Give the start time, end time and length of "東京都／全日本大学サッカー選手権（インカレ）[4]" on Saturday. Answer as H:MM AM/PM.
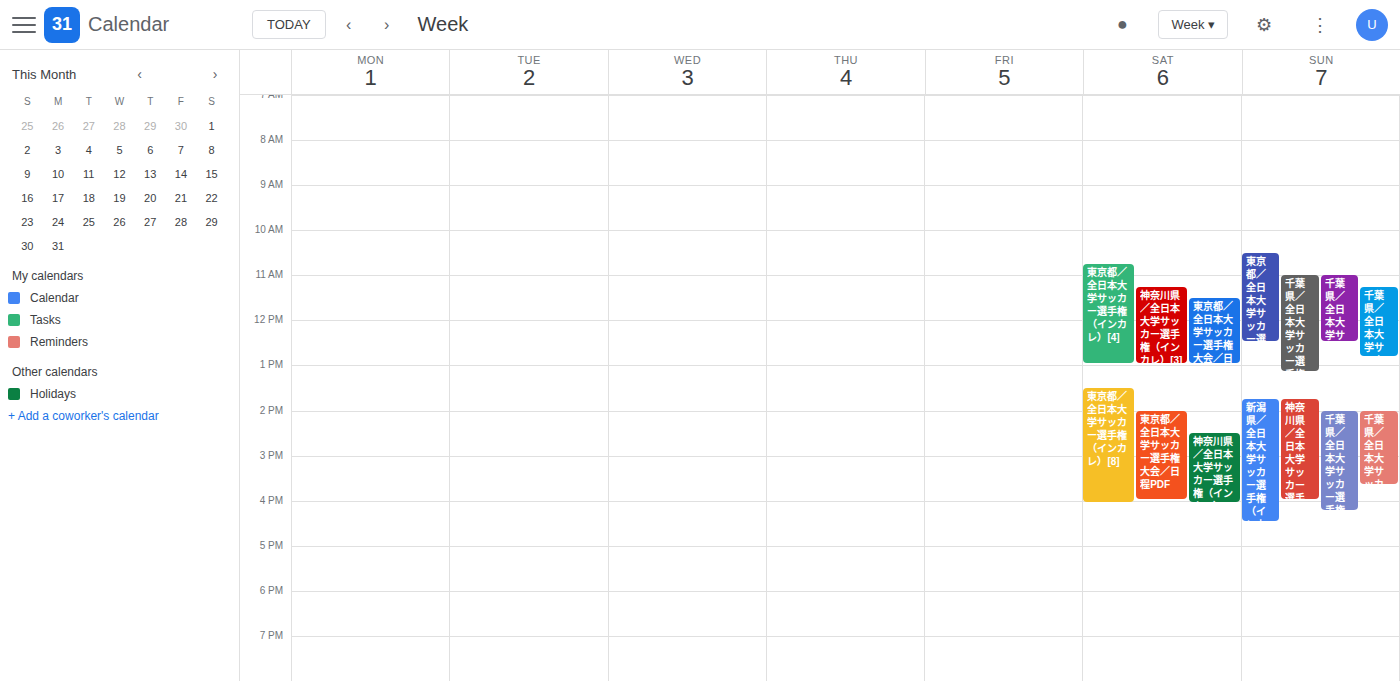
10:45 AM to 1:00 PM, 2 hours 15 minutes